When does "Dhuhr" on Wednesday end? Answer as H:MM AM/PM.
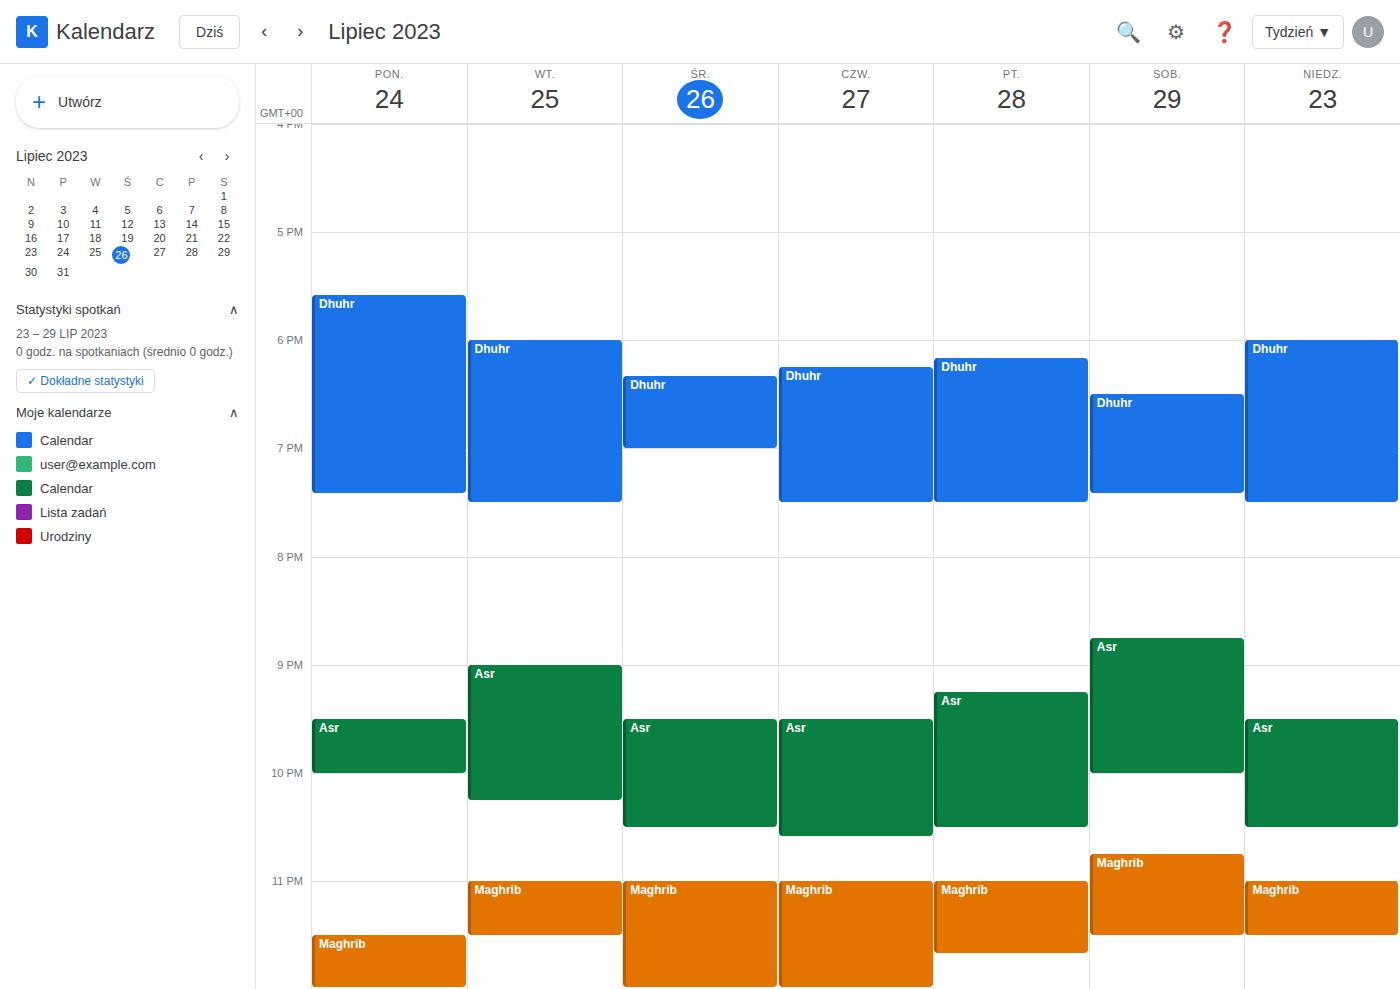
7:00 PM